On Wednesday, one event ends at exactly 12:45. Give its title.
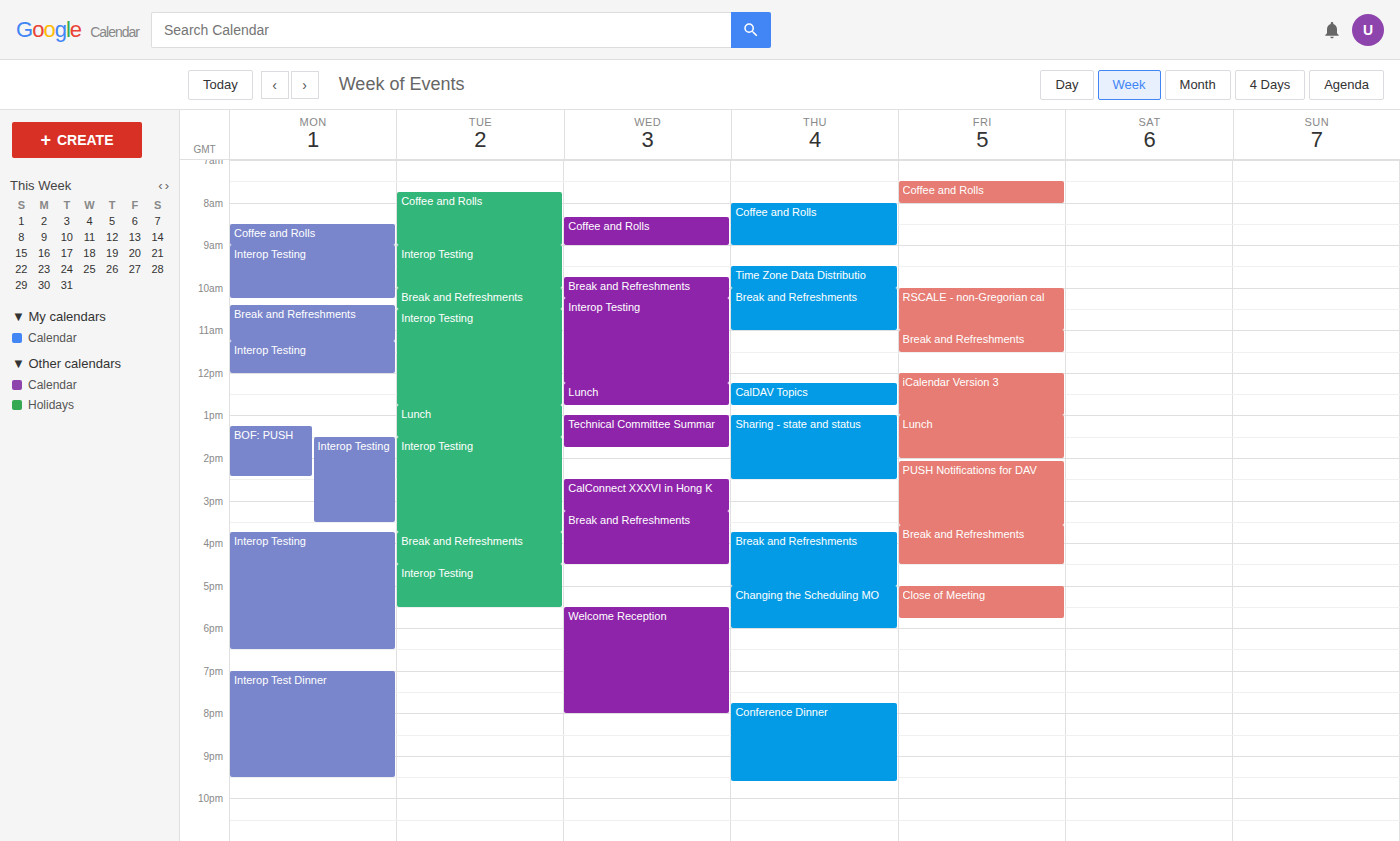
"Lunch"